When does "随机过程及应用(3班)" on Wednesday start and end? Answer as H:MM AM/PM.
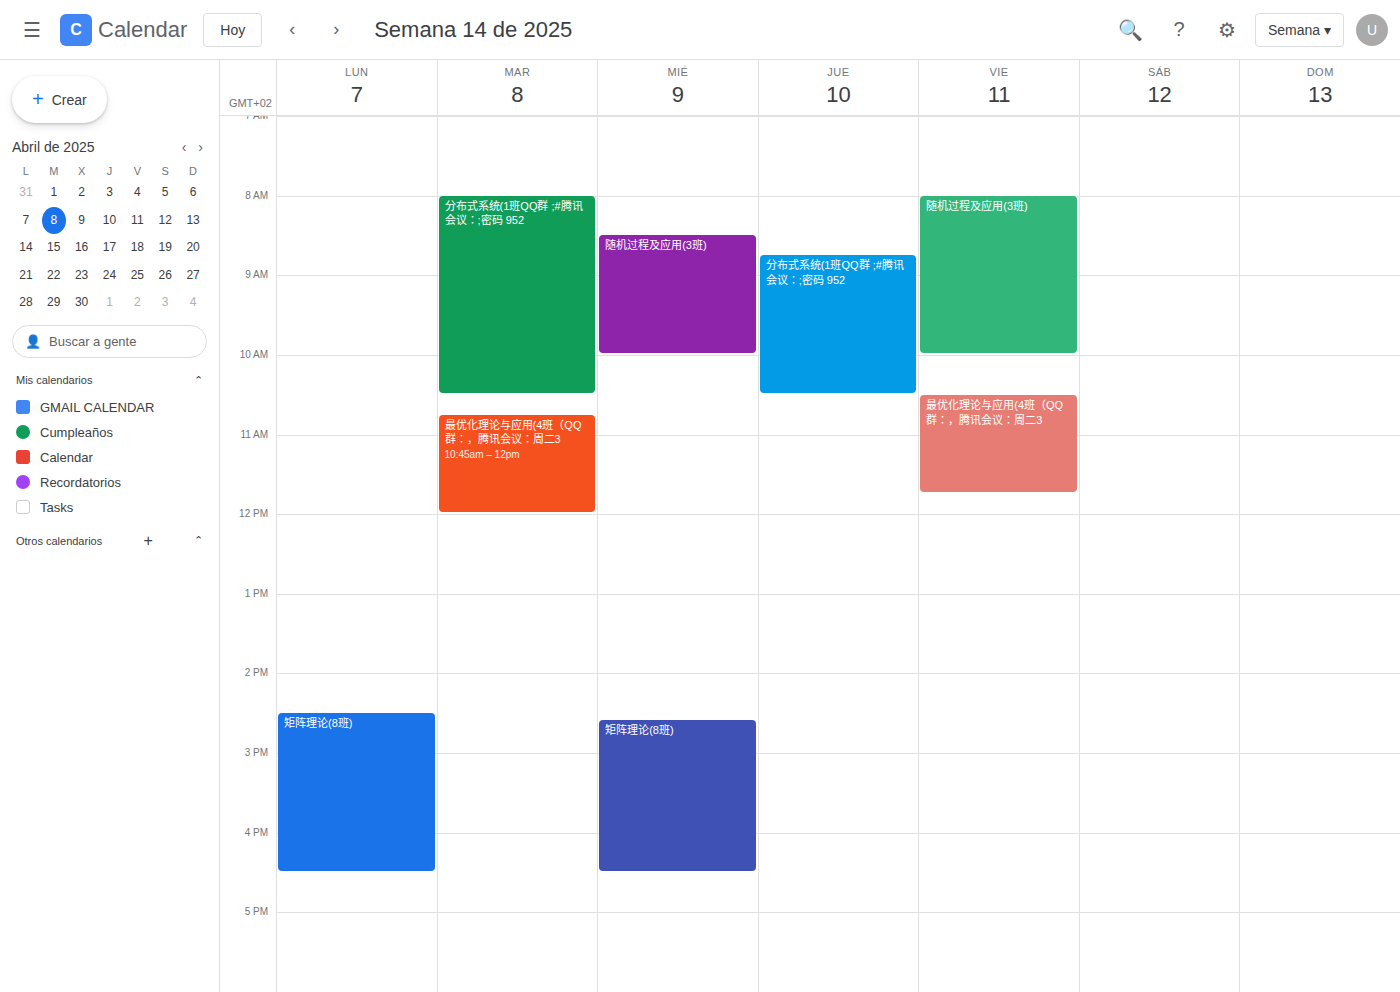
8:30 AM to 10:00 AM